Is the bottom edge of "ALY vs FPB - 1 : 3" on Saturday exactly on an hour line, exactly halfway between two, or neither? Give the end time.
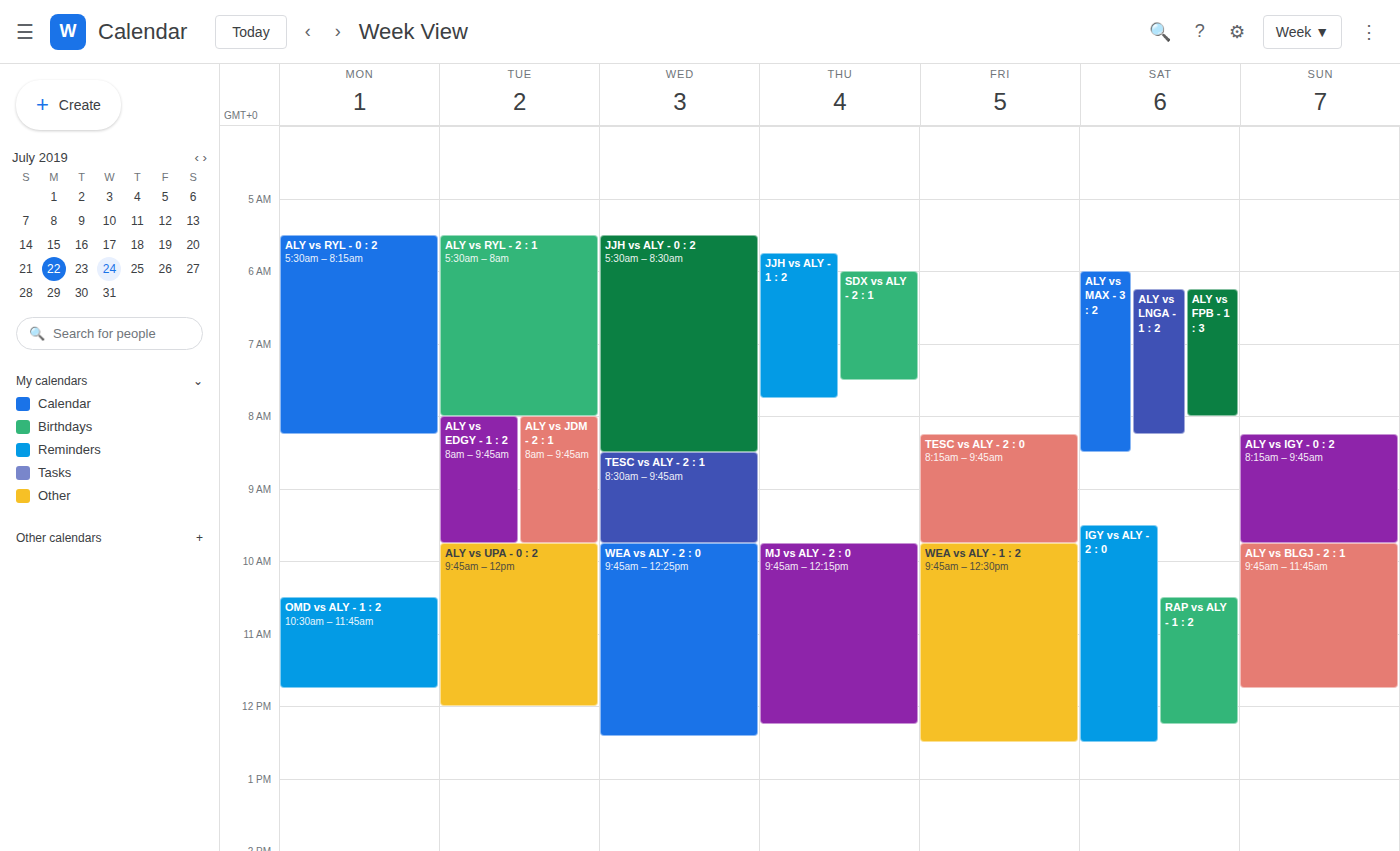
08:00 -- exactly on the 08:00 line.